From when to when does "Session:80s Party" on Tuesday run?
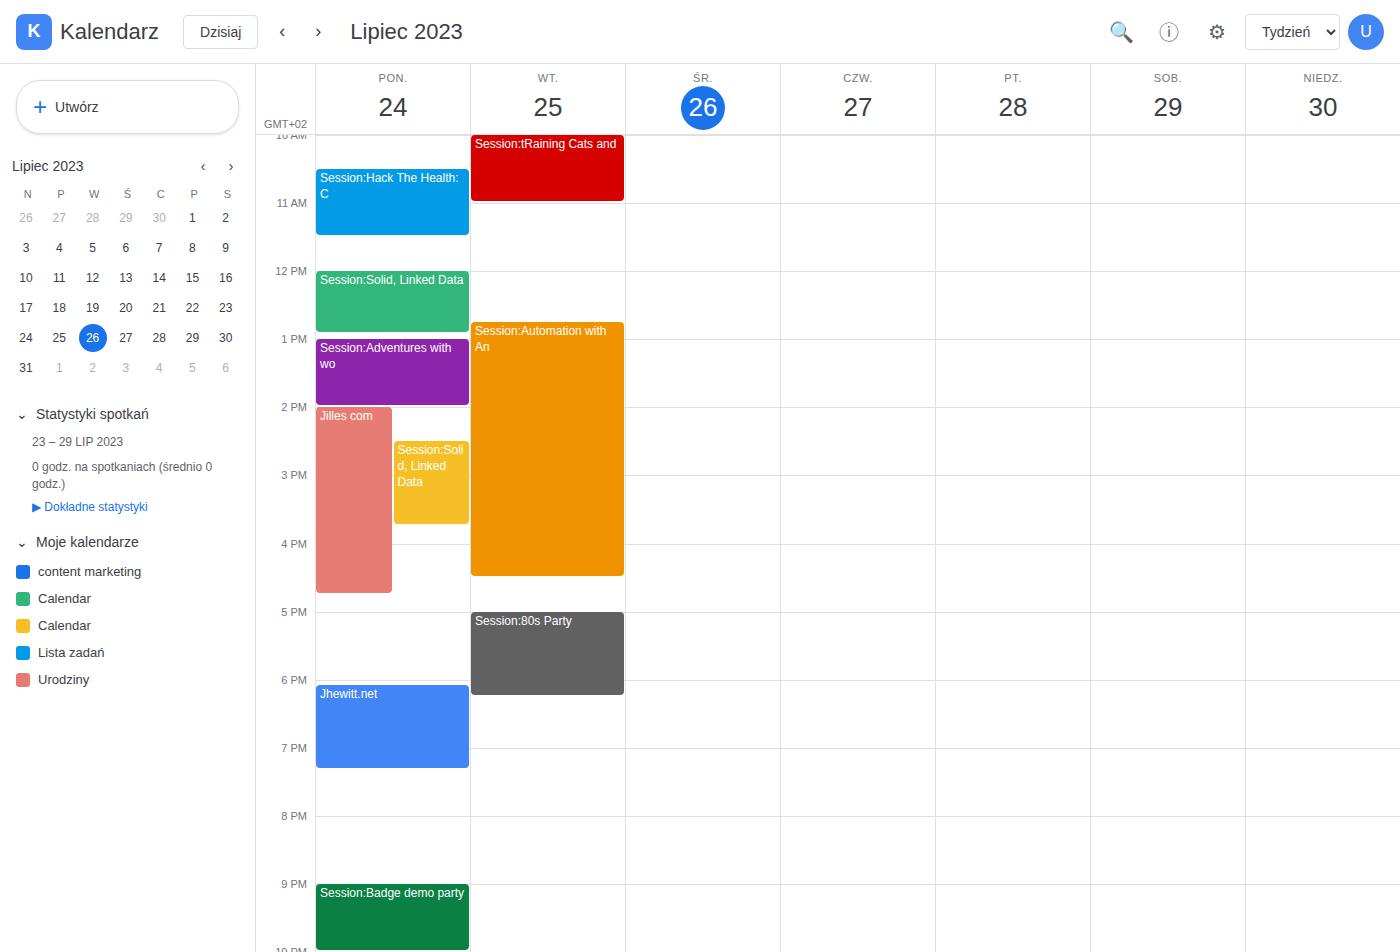
5:00 PM to 6:15 PM